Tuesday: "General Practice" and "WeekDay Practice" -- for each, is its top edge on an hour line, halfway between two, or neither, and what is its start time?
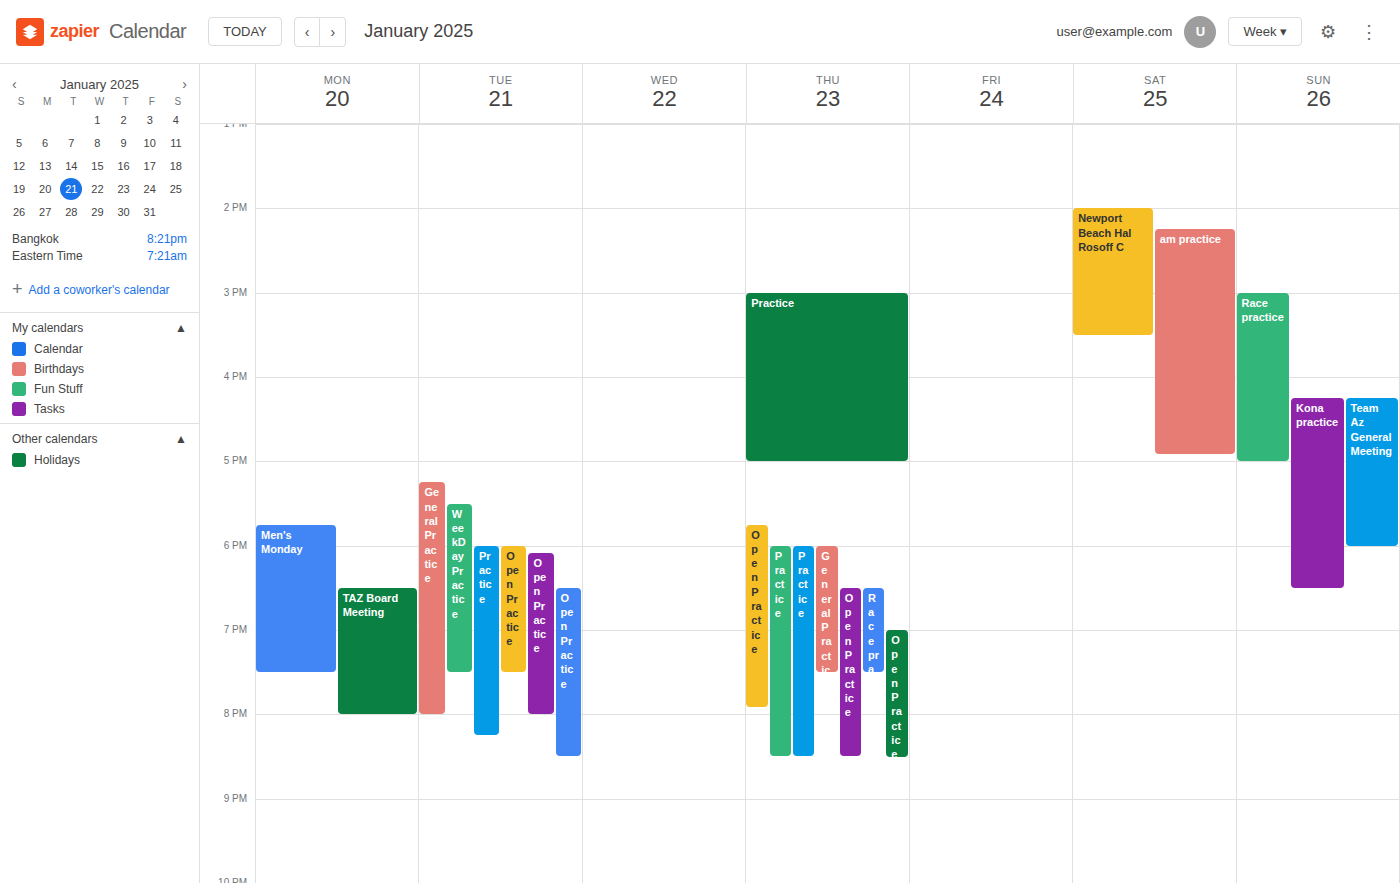
"General Practice": 5:15 PM, neither: a quarter of the way from the 5 PM line to the 6 PM line. "WeekDay Practice": 5:30 PM, halfway between the 5 PM and 6 PM lines.